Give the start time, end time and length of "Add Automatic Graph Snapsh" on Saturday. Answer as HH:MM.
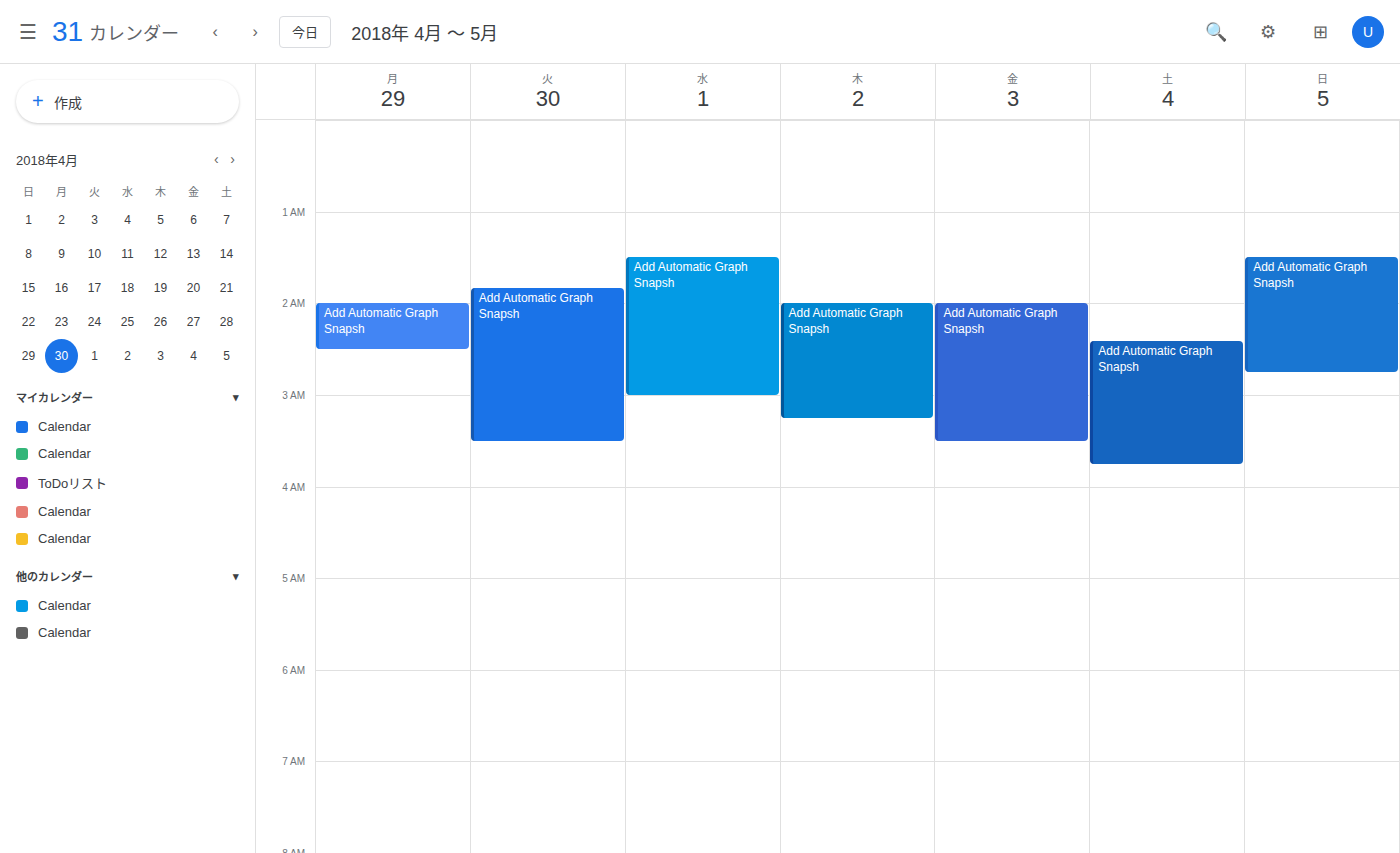
02:25 to 03:45, 1 hour 20 minutes